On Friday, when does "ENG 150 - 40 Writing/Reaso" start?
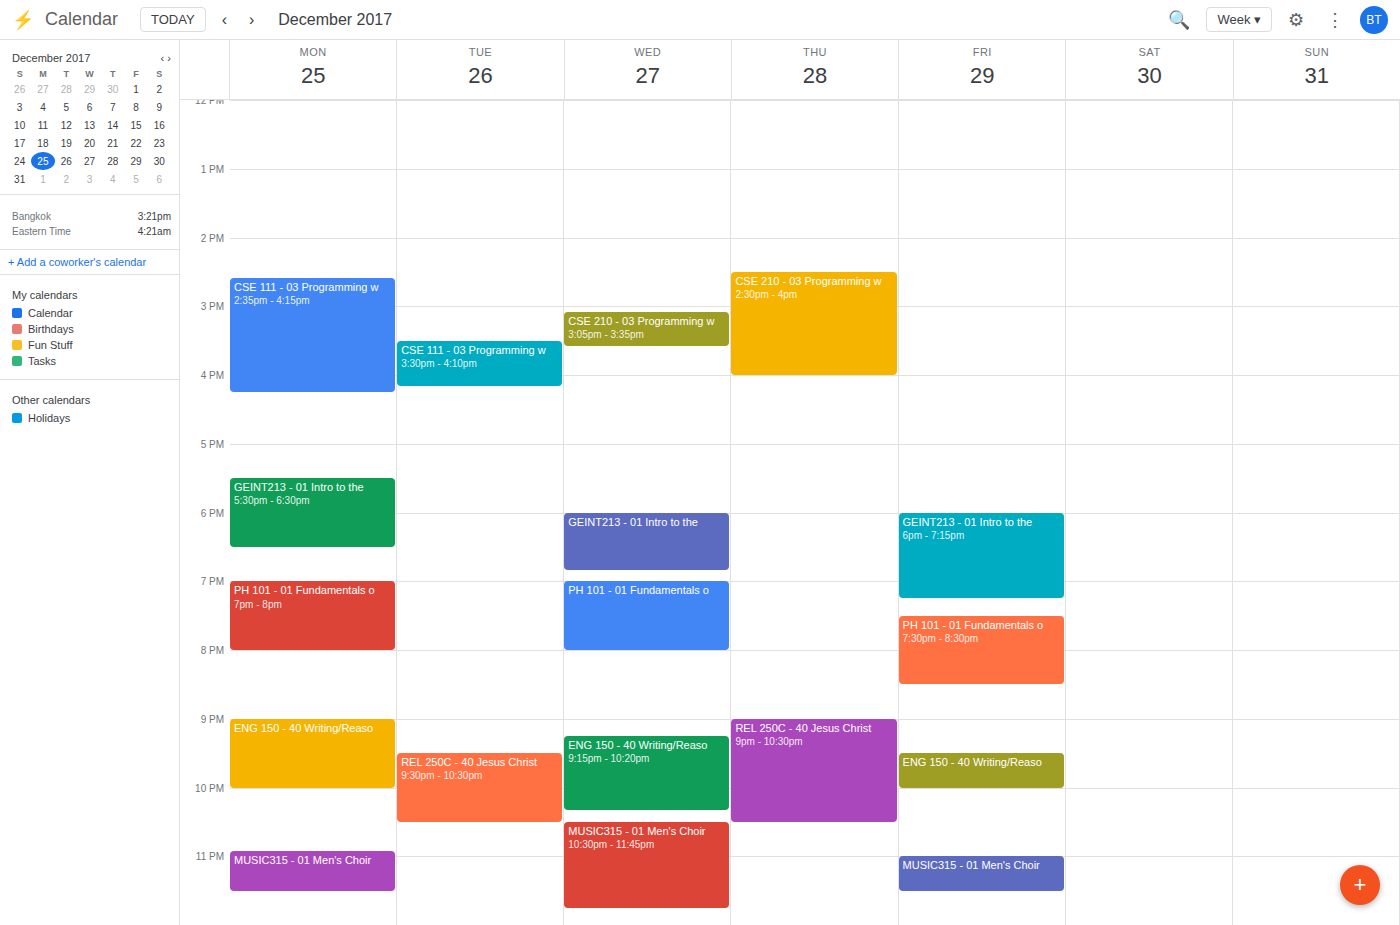
21:30